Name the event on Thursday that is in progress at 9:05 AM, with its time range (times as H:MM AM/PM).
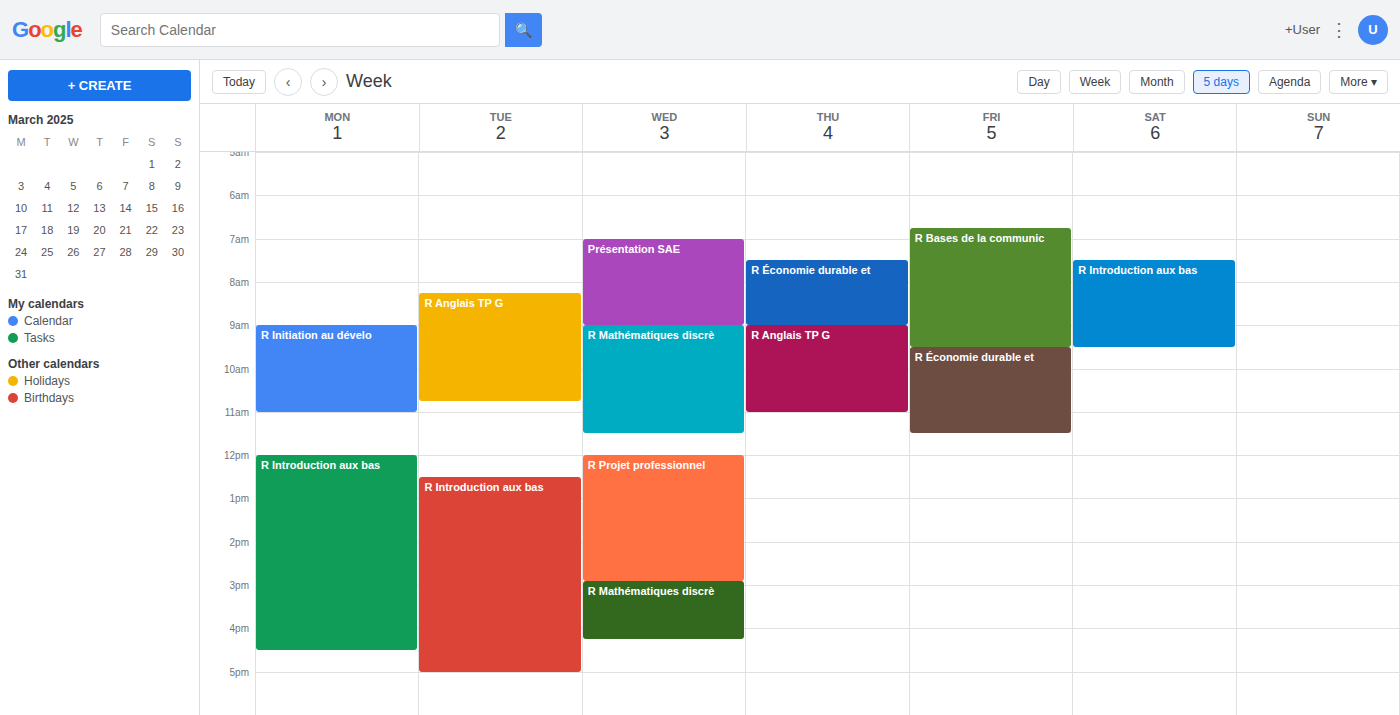
"R Anglais TP G", 9:00 AM to 11:00 AM